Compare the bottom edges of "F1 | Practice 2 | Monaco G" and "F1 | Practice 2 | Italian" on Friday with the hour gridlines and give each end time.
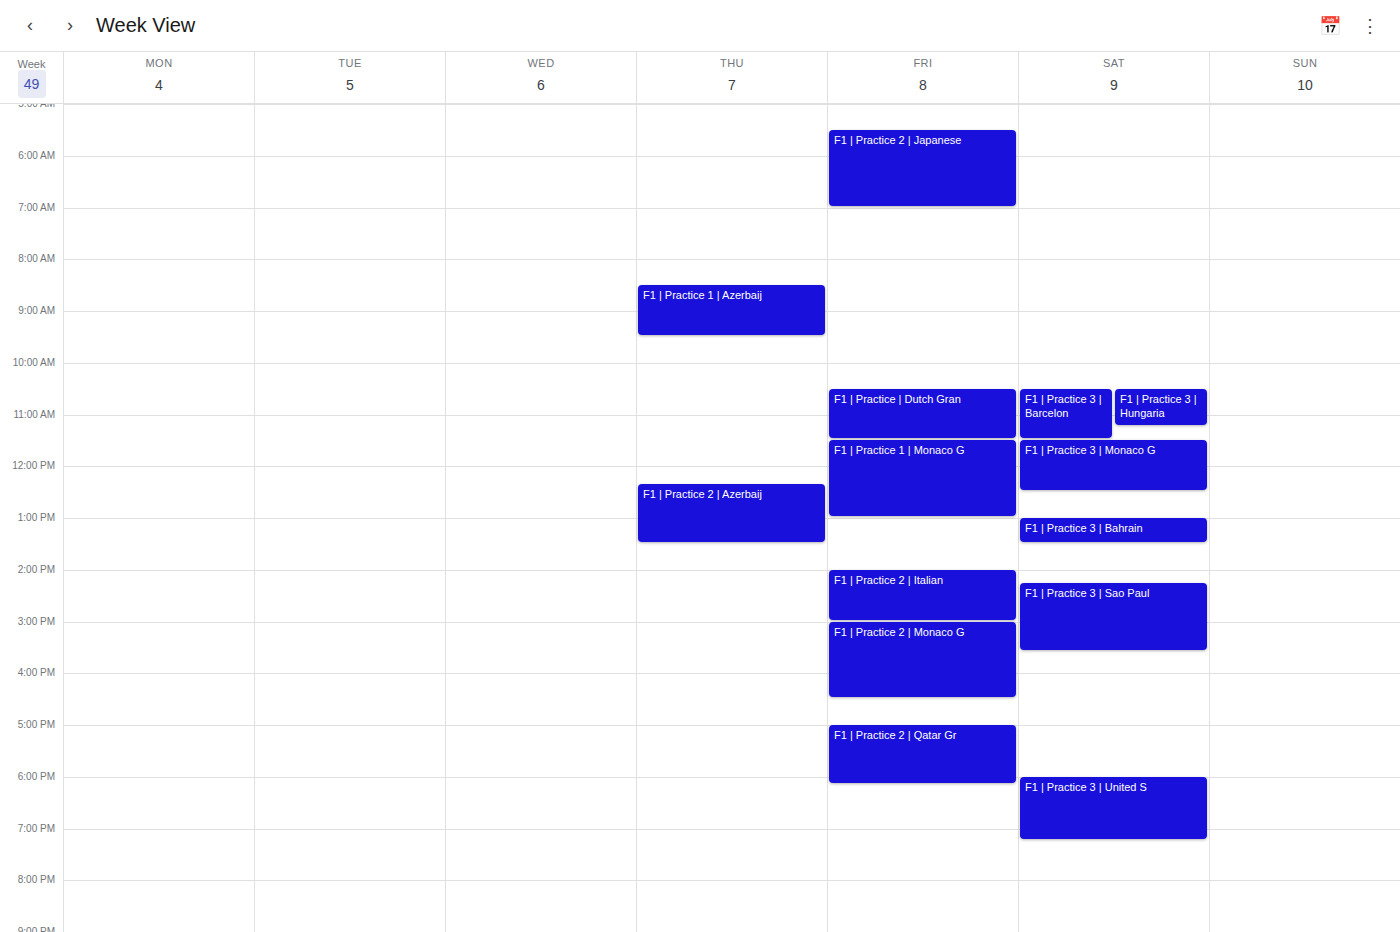
"F1 | Practice 2 | Monaco G": 4:30 PM, halfway between the 4 PM and 5 PM lines. "F1 | Practice 2 | Italian": 3:00 PM, exactly on the 3 PM line.